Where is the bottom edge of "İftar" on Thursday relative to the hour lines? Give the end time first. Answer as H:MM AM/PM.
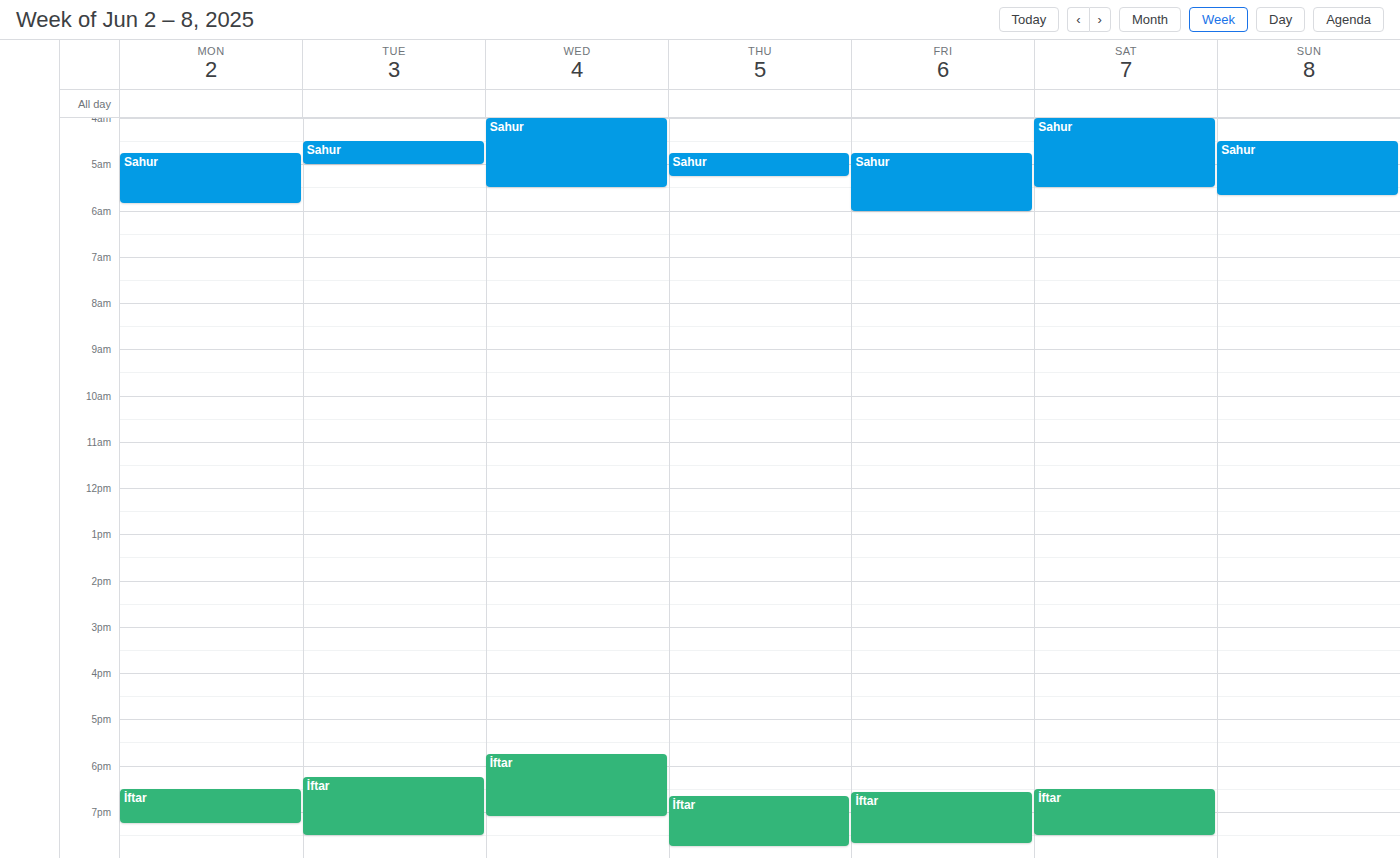
7:45 PM -- neither: three quarters of the way from the 7 PM line to the 8 PM line.